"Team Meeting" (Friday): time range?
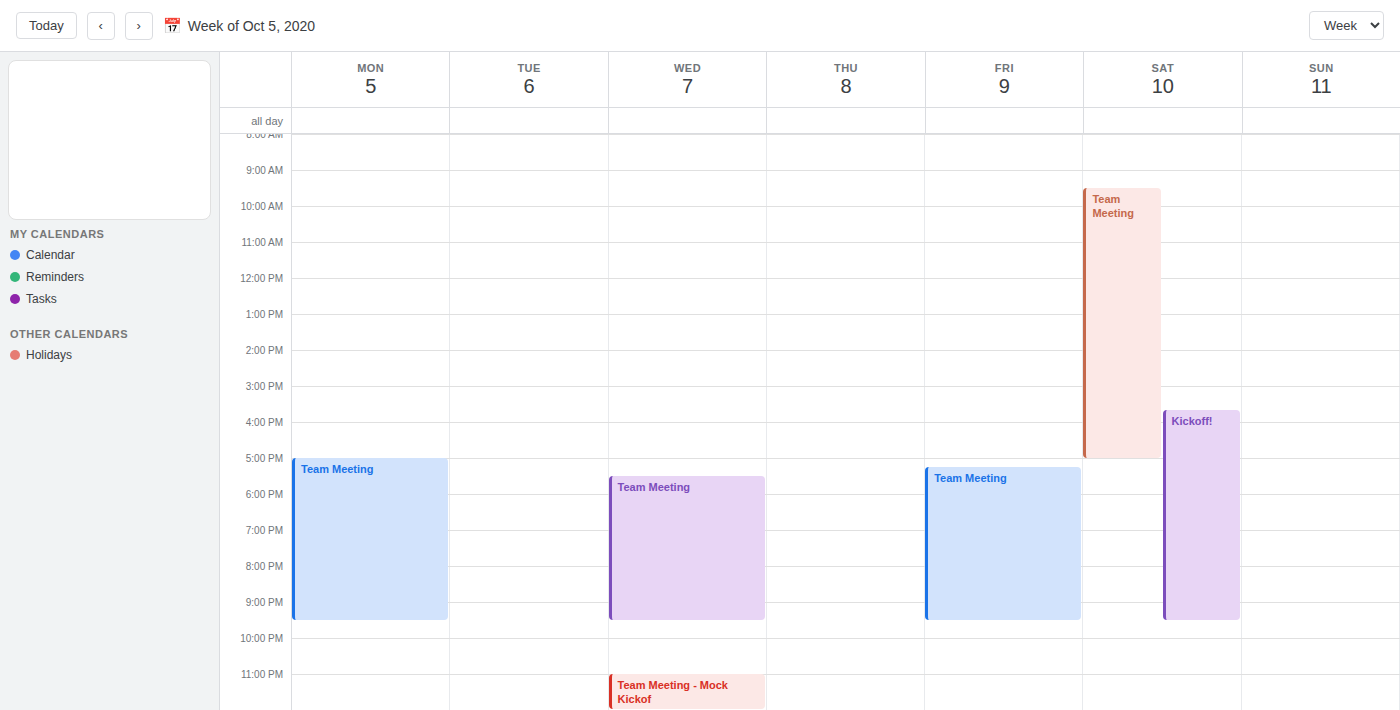
5:15 PM to 9:30 PM